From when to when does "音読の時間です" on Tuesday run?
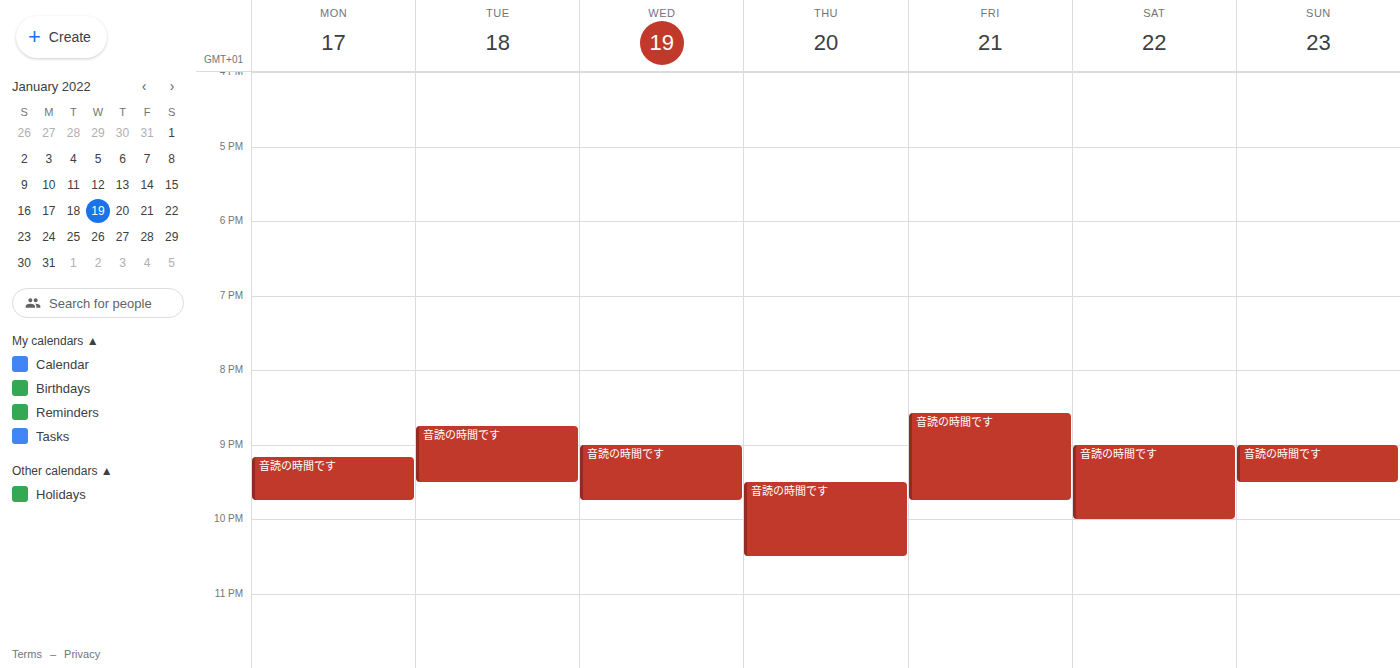
20:45 to 21:30